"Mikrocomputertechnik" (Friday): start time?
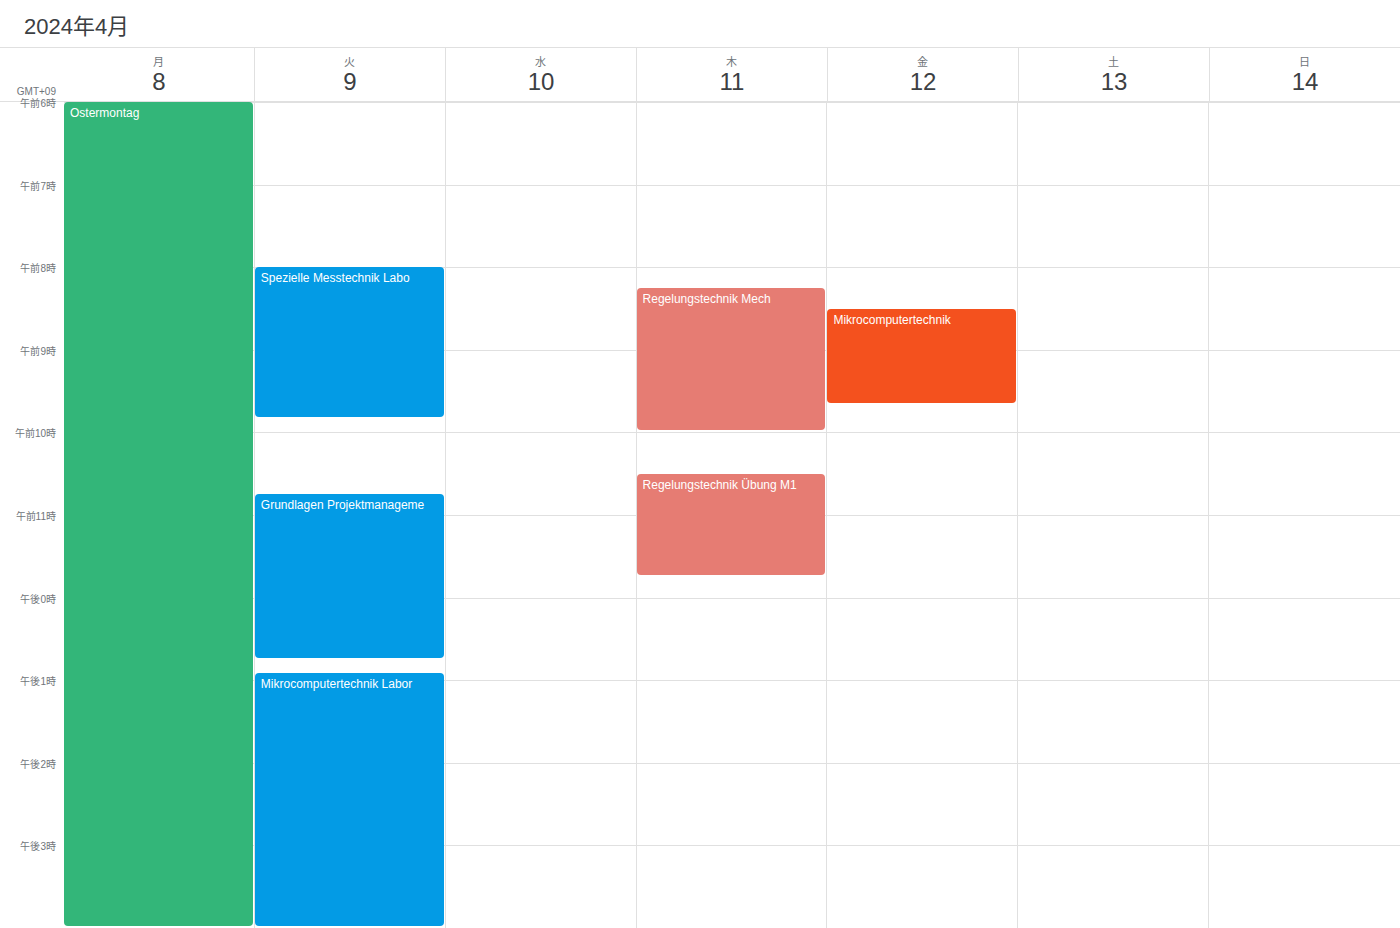
8:30 AM